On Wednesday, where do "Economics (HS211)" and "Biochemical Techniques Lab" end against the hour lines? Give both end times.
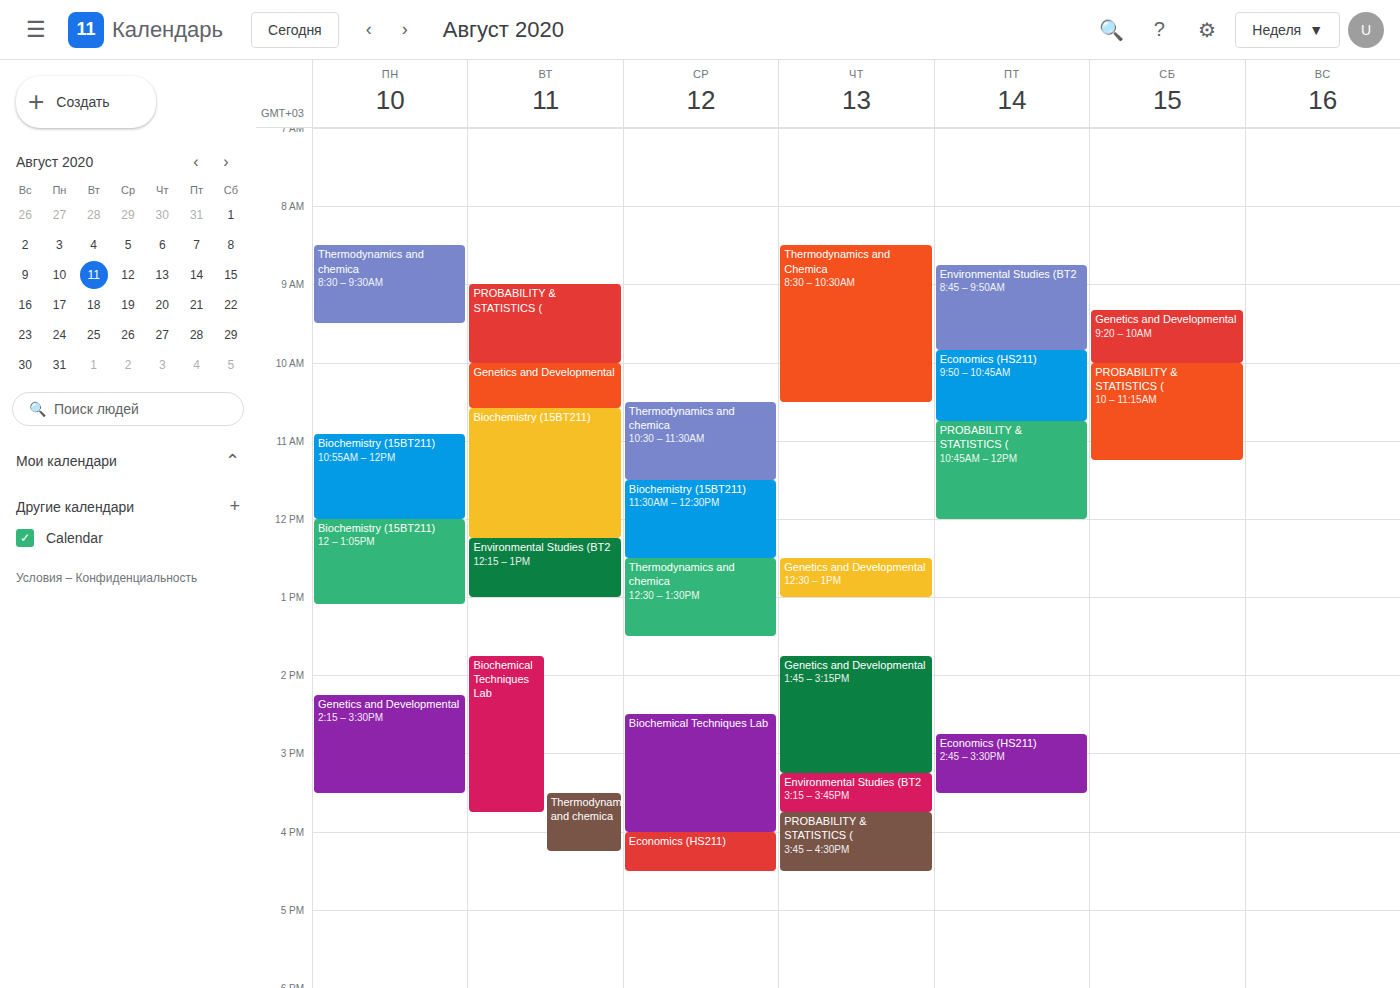
"Economics (HS211)": 4:30 PM, halfway between the 4 PM and 5 PM lines. "Biochemical Techniques Lab": 4:00 PM, exactly on the 4 PM line.